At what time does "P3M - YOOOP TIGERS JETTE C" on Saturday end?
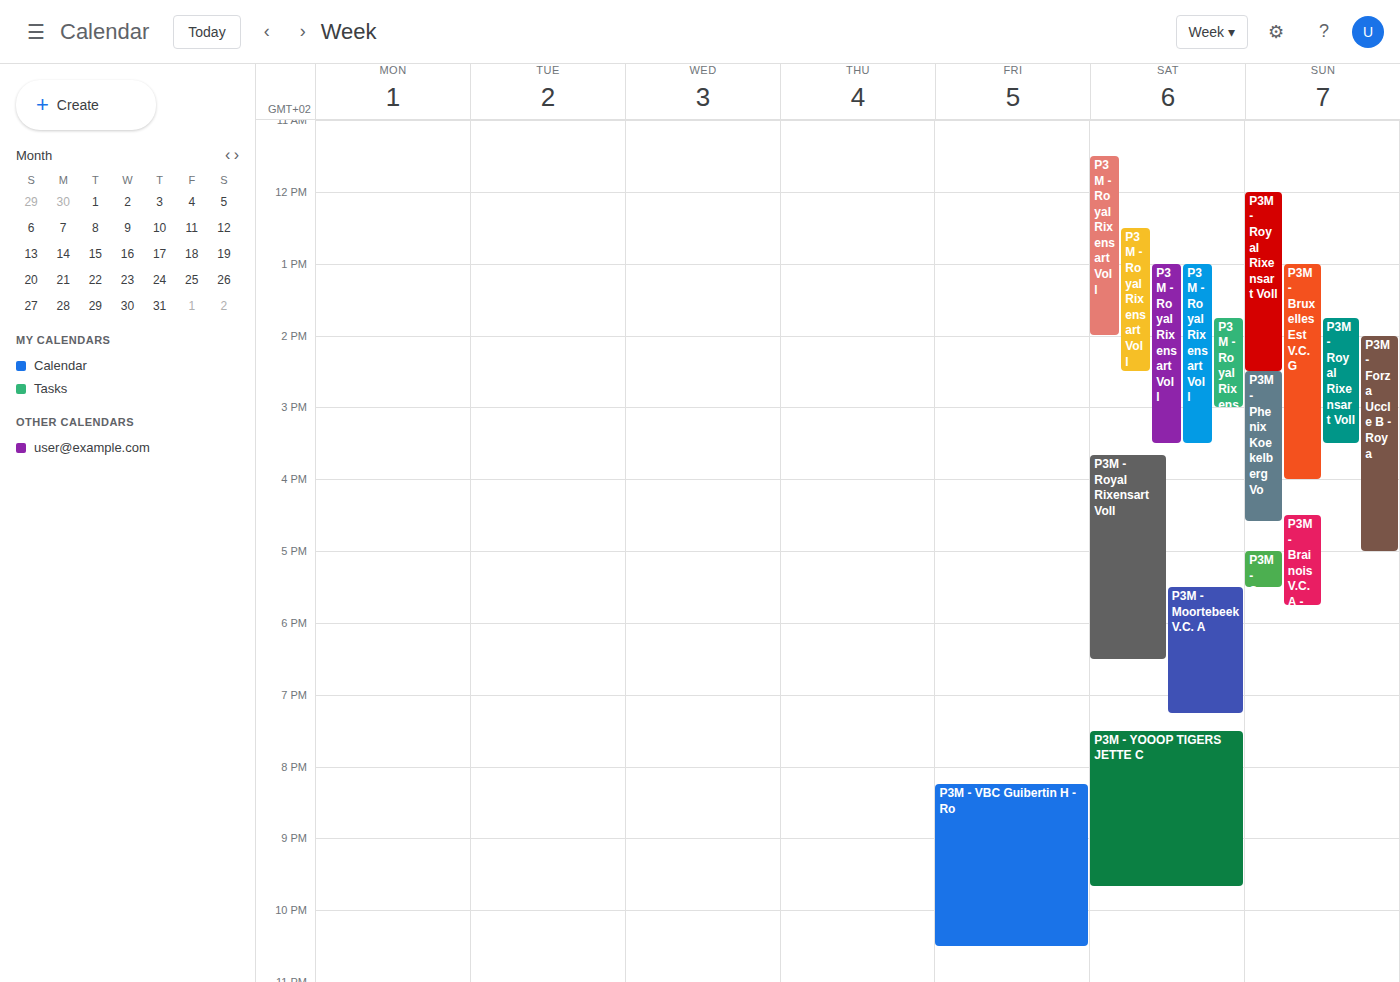
9:40 PM